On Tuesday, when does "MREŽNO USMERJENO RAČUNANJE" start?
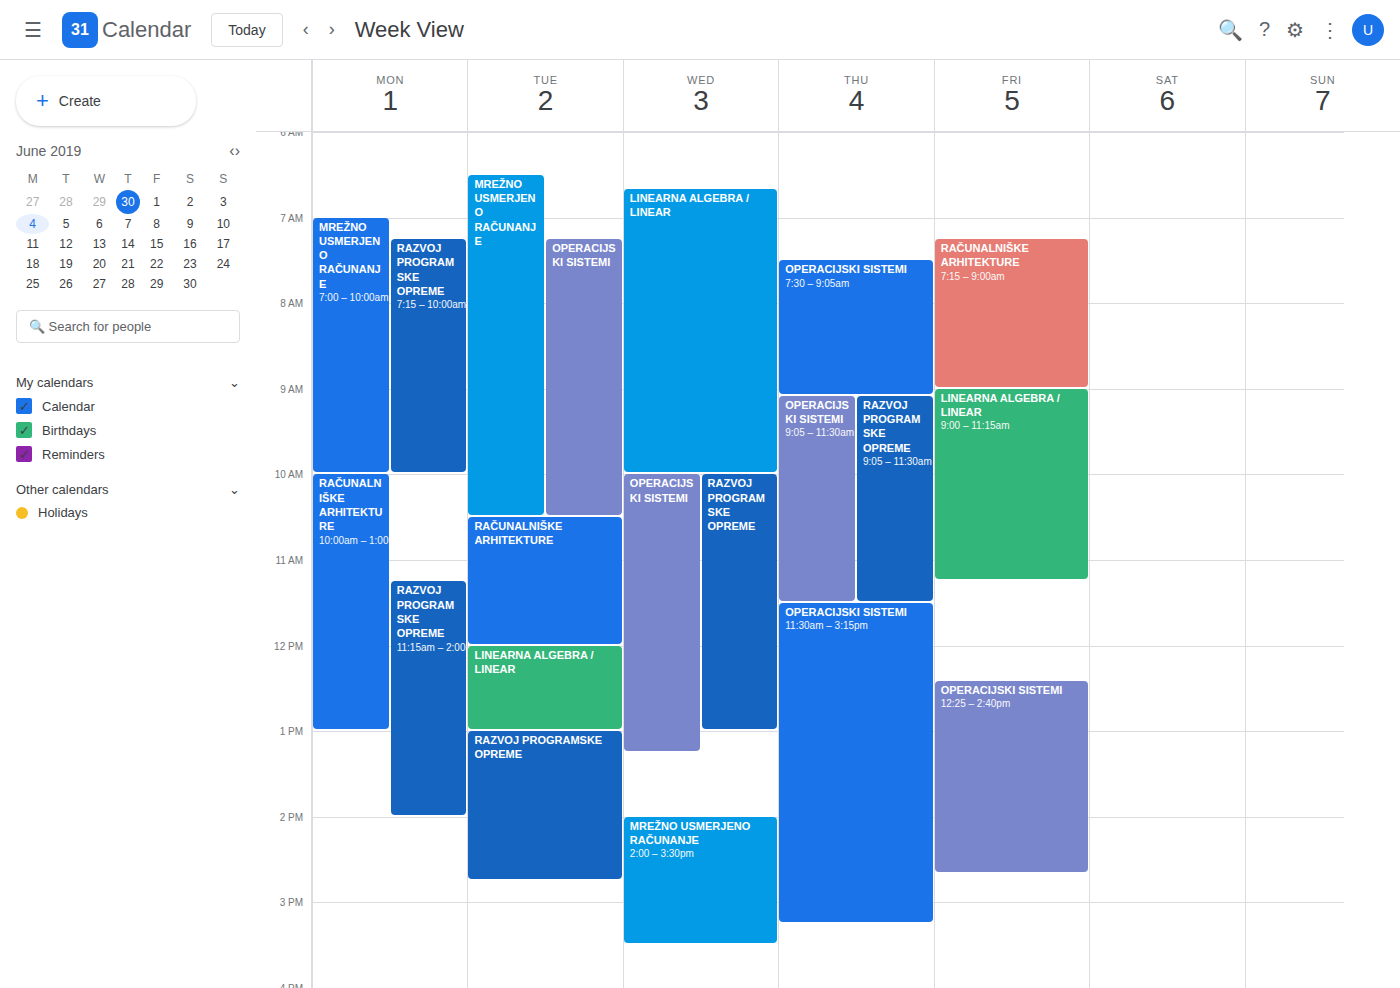
6:30 AM